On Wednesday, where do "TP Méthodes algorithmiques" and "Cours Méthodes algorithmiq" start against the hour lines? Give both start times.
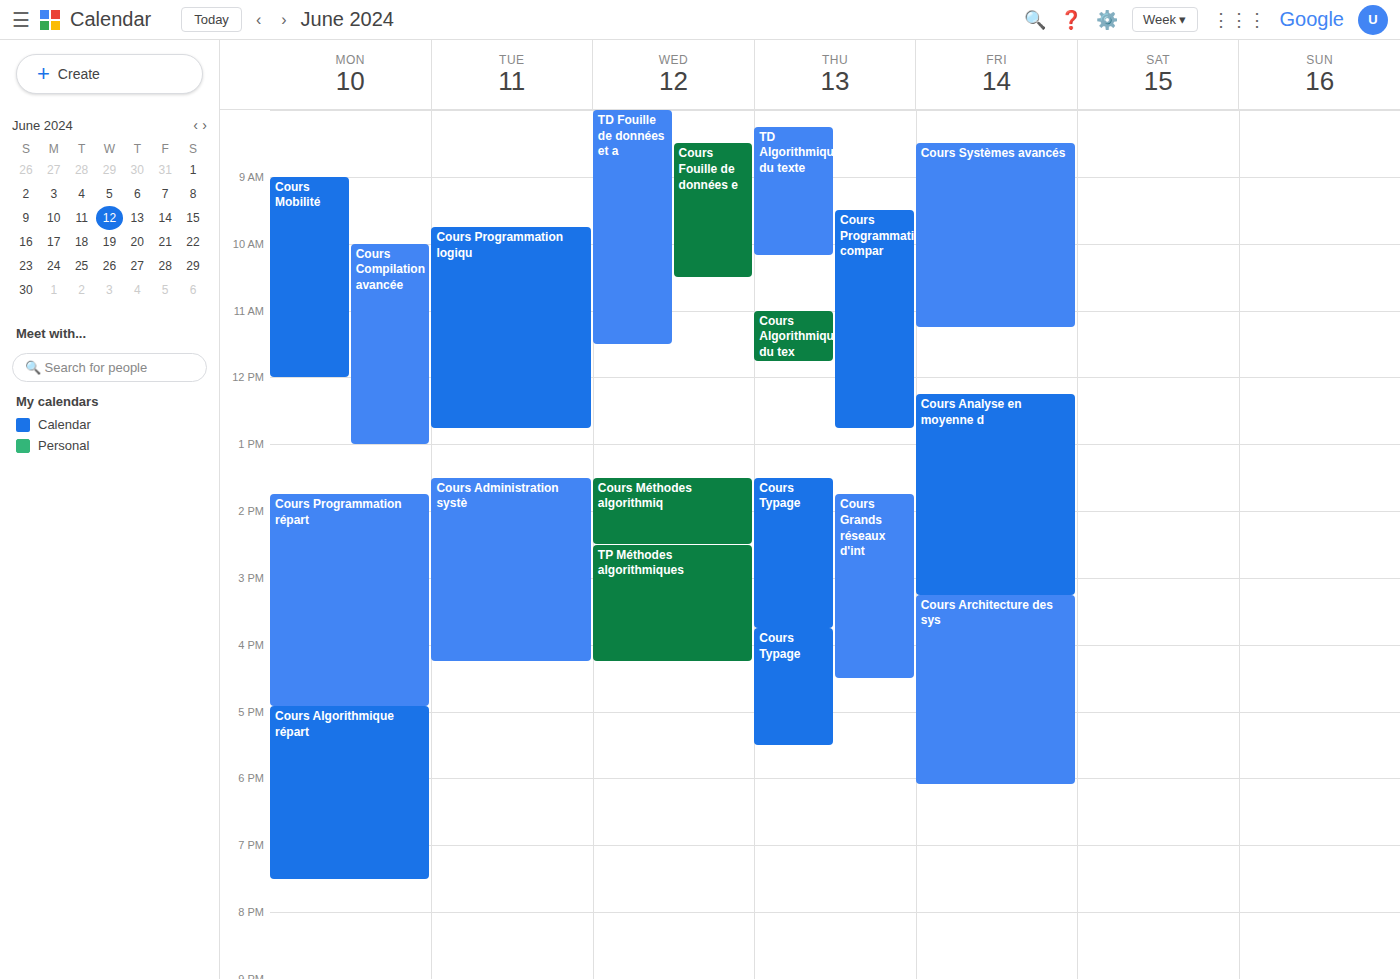
"TP Méthodes algorithmiques": 2:30 PM, halfway between the 2 PM and 3 PM lines. "Cours Méthodes algorithmiq": 1:30 PM, halfway between the 1 PM and 2 PM lines.